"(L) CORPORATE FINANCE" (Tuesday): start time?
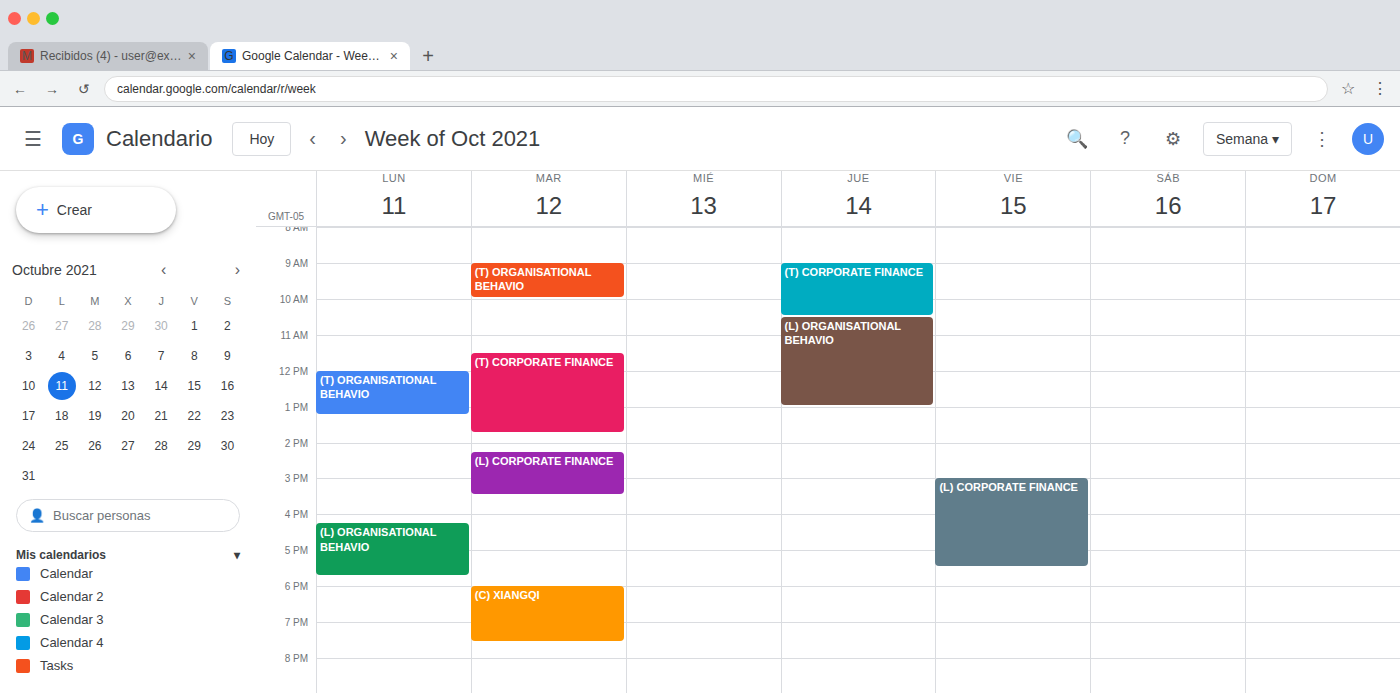
2:15 PM